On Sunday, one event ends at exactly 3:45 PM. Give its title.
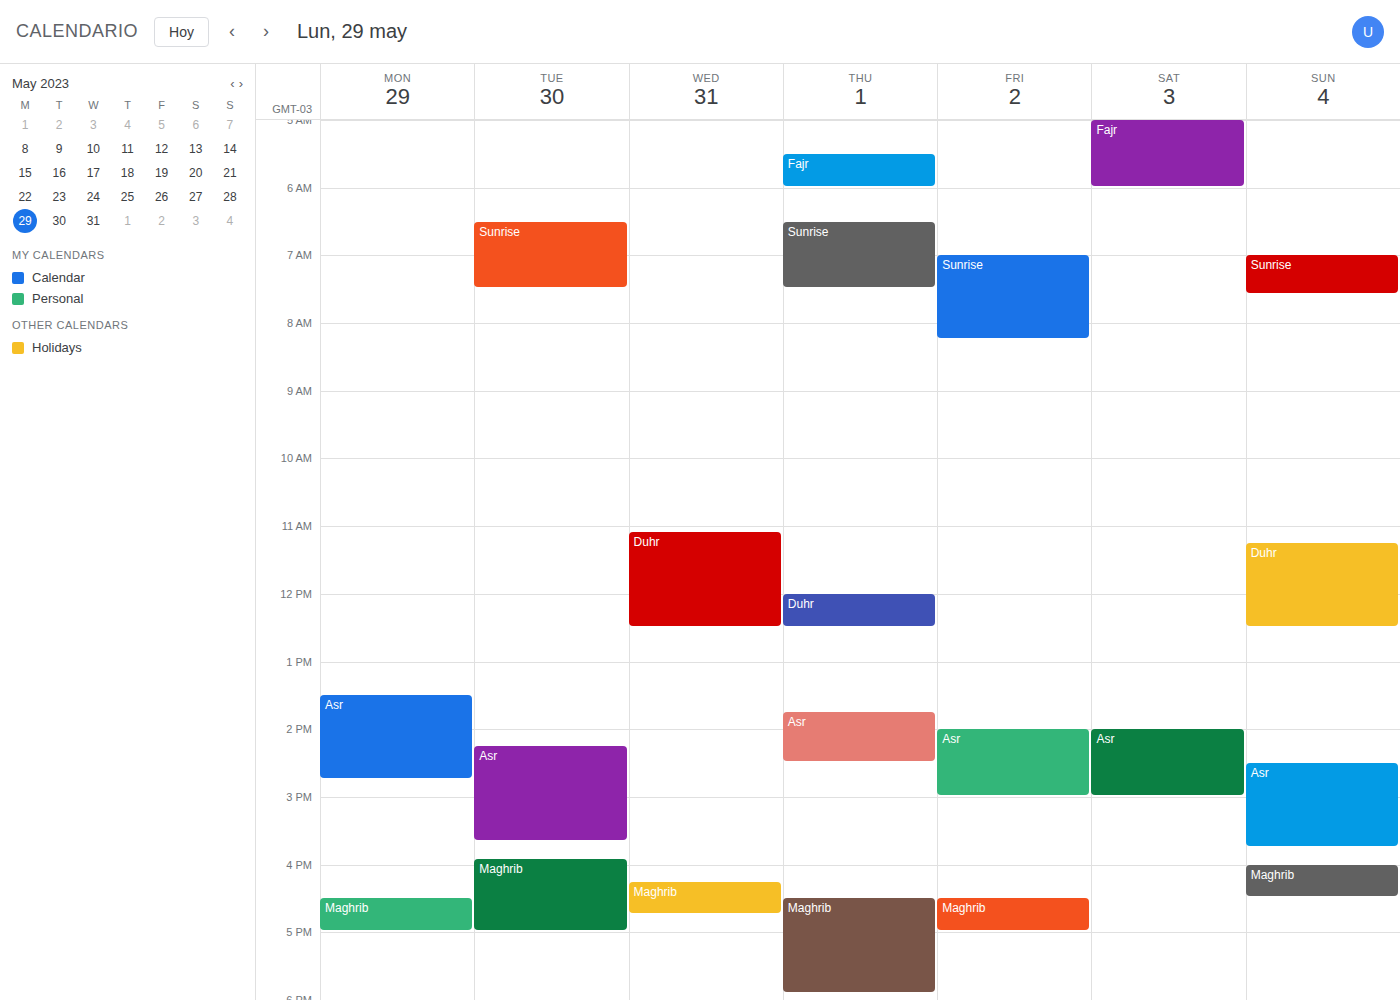
"Asr"